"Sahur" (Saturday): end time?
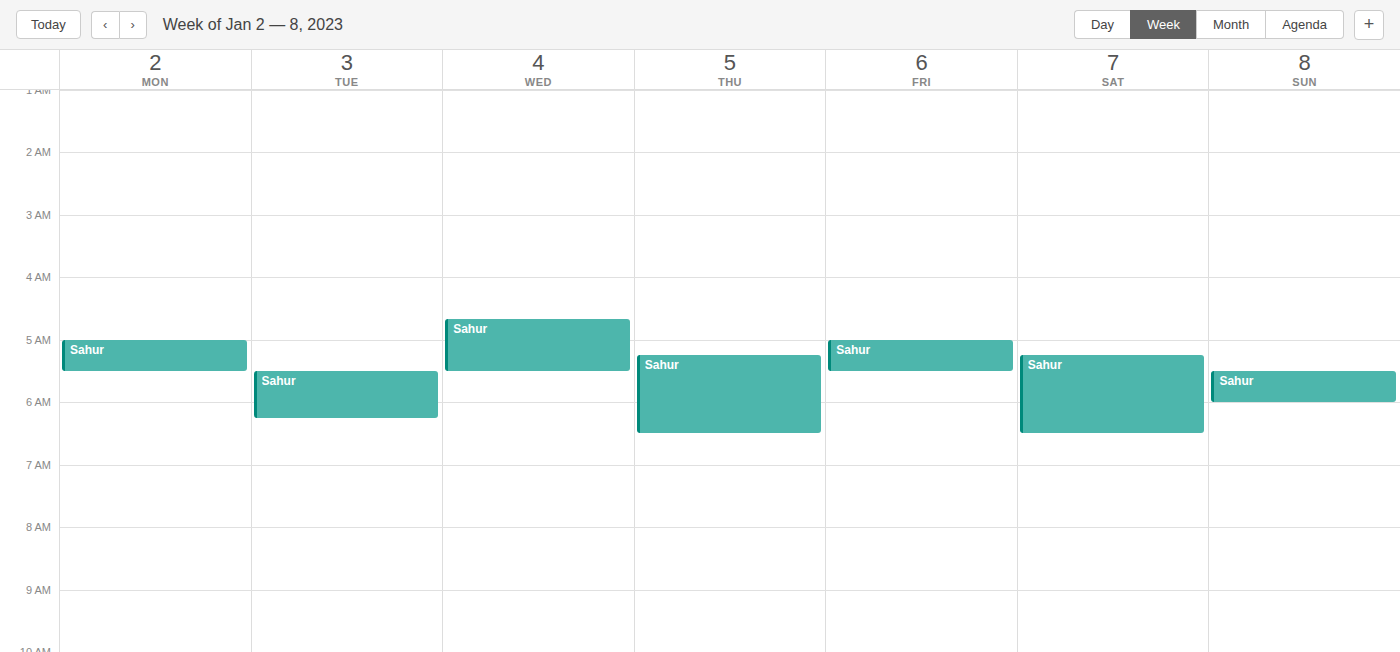
06:30